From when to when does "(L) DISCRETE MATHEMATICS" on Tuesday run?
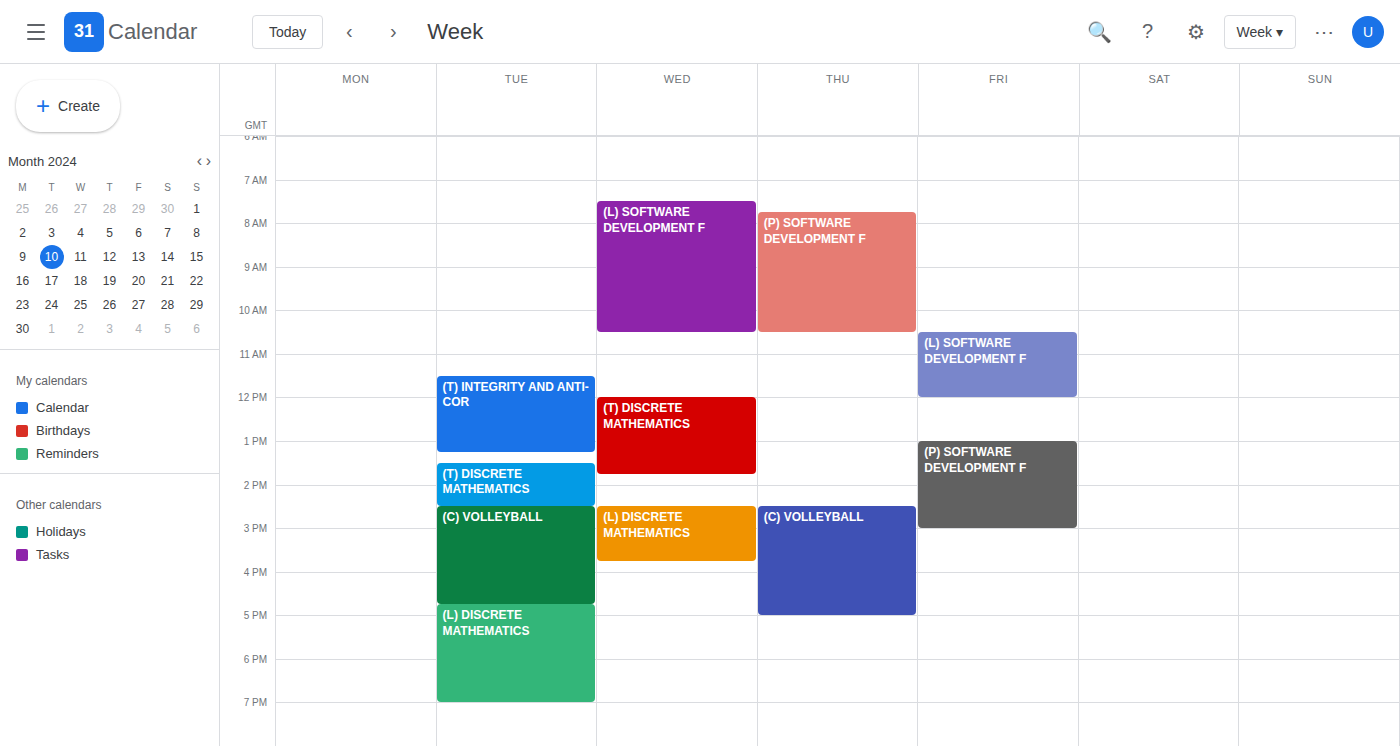
4:45 PM to 7:00 PM